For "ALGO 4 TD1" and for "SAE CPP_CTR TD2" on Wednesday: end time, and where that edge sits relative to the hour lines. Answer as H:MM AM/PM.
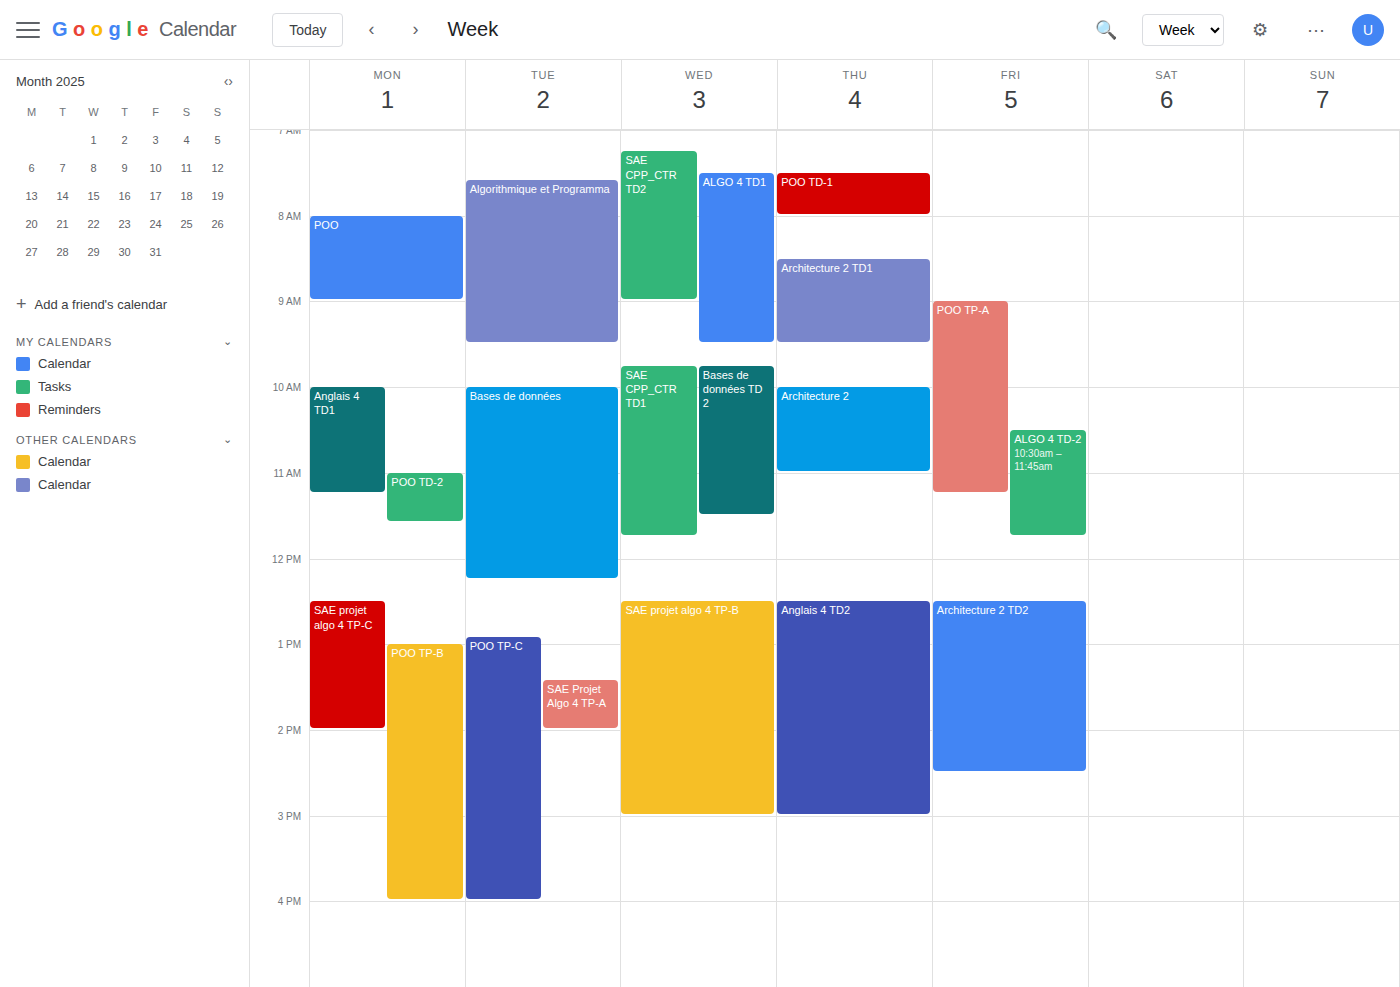
"ALGO 4 TD1": 9:30 AM, halfway between the 9 AM and 10 AM lines. "SAE CPP_CTR TD2": 9:00 AM, exactly on the 9 AM line.